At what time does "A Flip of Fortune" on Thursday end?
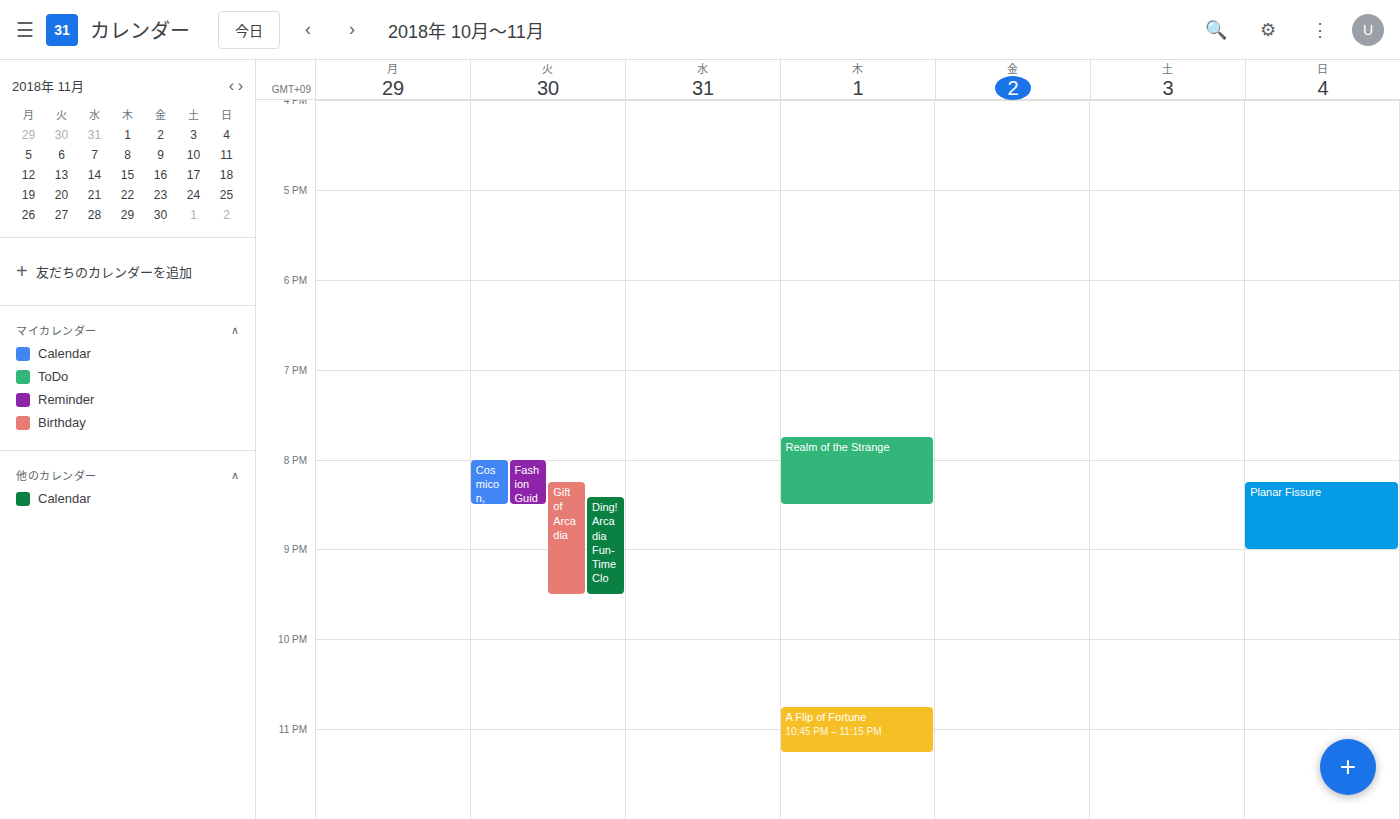
11:15 PM